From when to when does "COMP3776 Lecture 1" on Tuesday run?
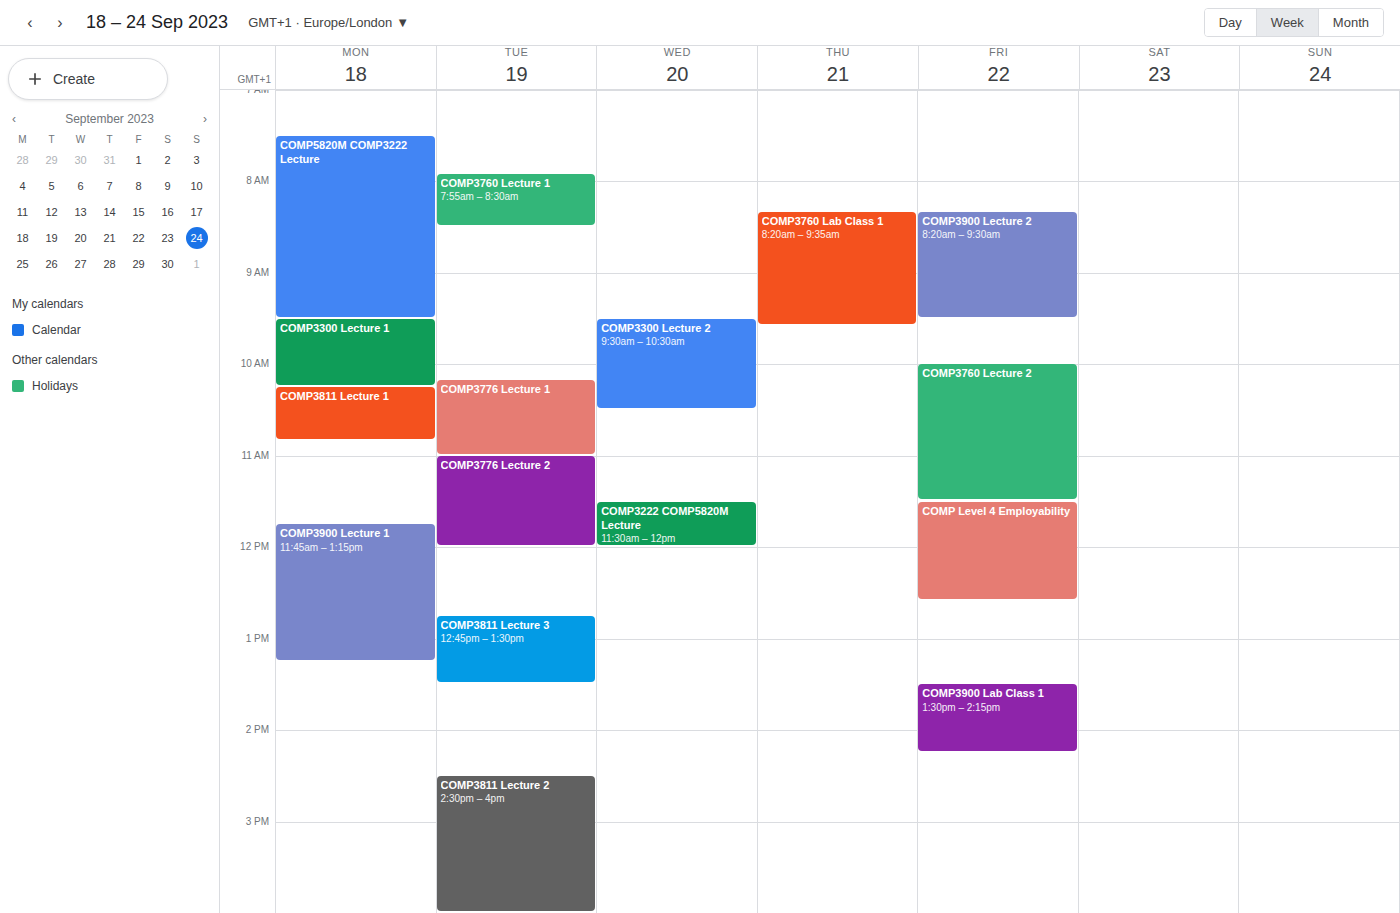
10:10 AM to 11:00 AM